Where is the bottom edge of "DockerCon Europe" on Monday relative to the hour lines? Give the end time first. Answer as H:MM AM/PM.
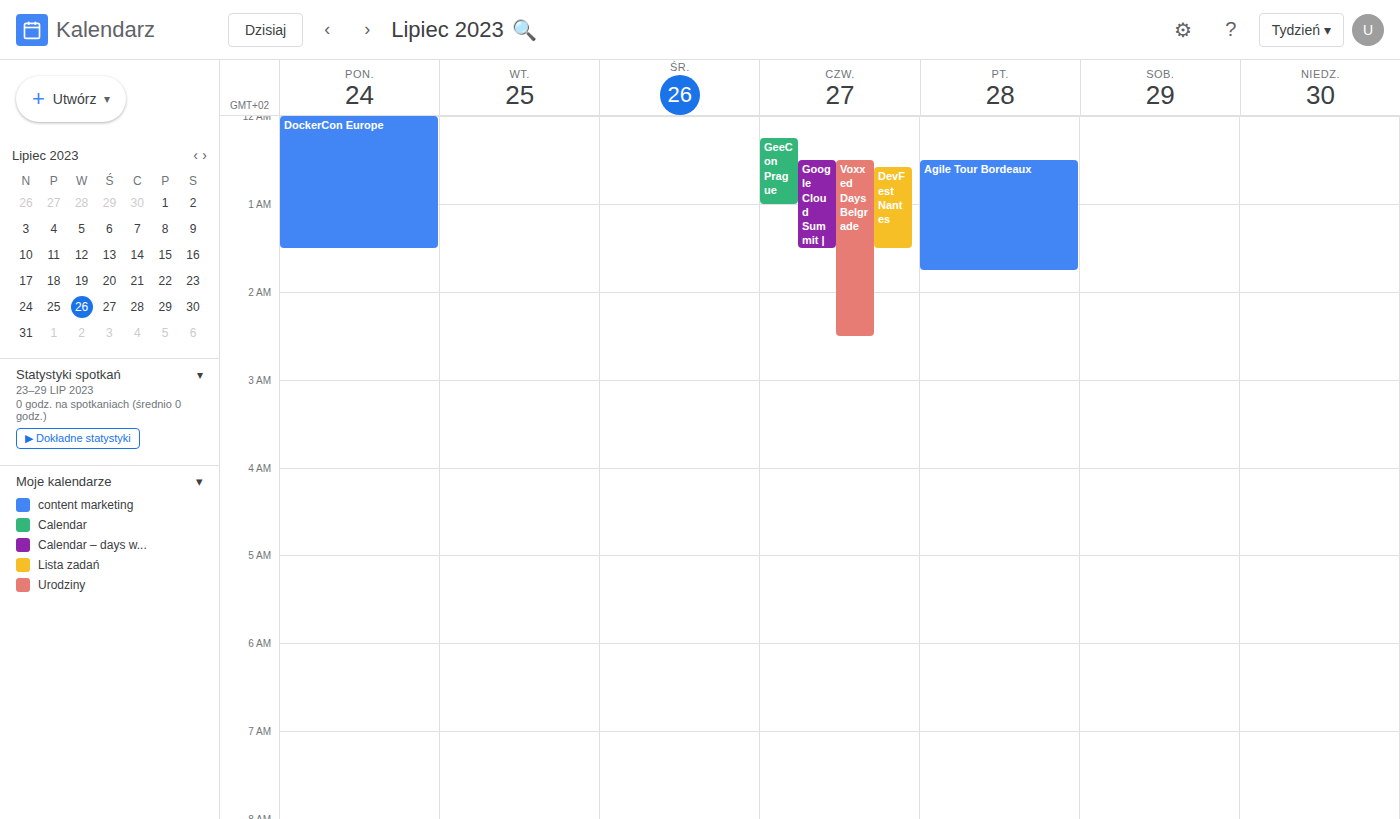
1:30 AM -- halfway between the 1 AM and 2 AM lines.